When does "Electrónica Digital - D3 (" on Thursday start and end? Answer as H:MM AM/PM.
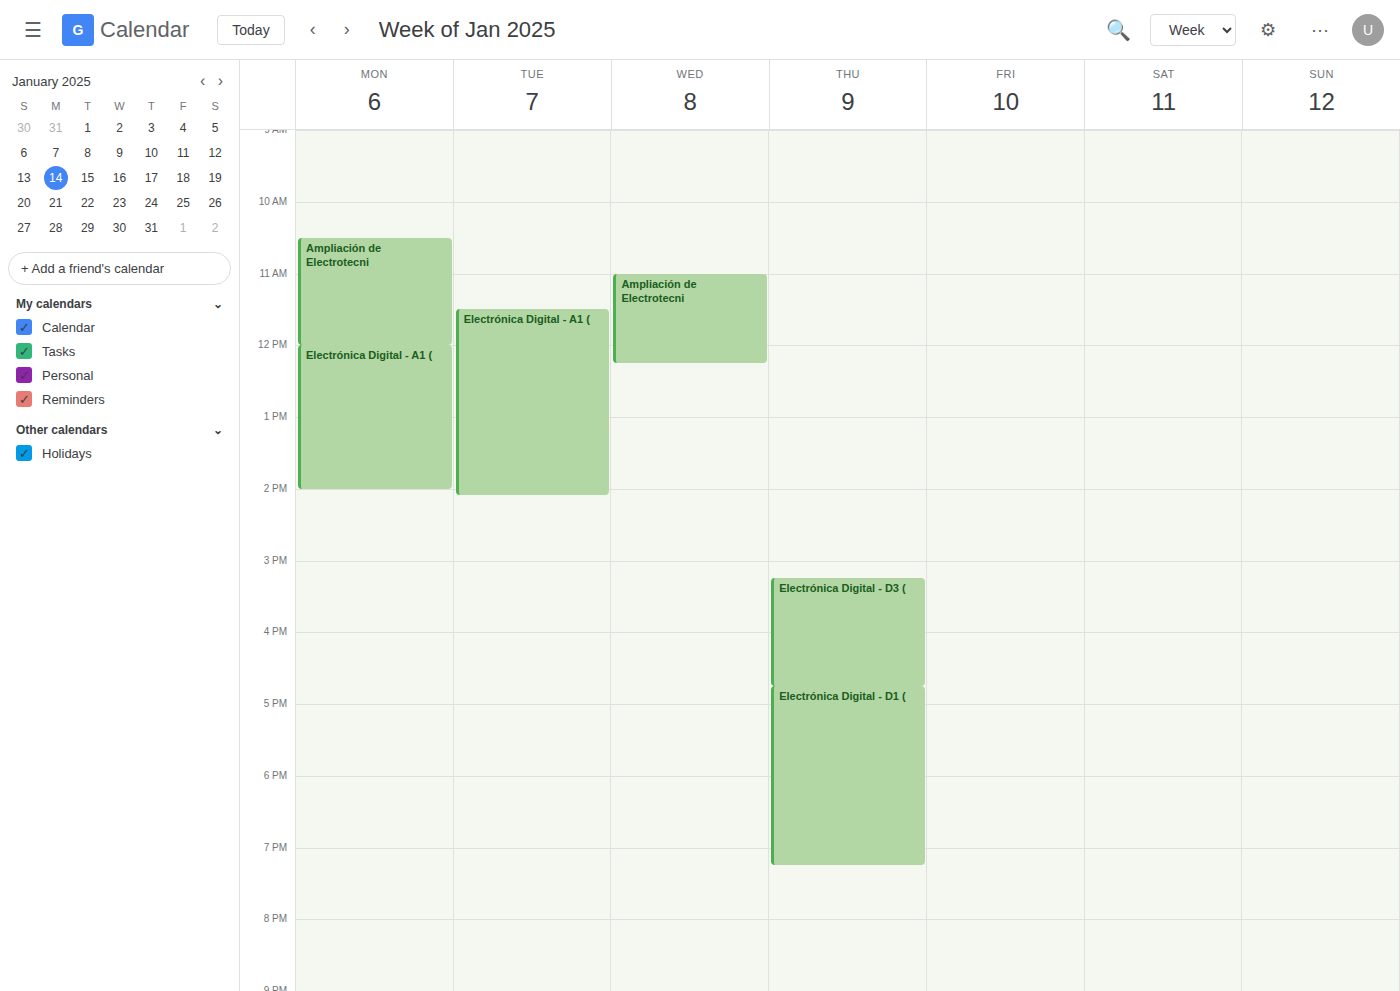
3:15 PM to 4:45 PM